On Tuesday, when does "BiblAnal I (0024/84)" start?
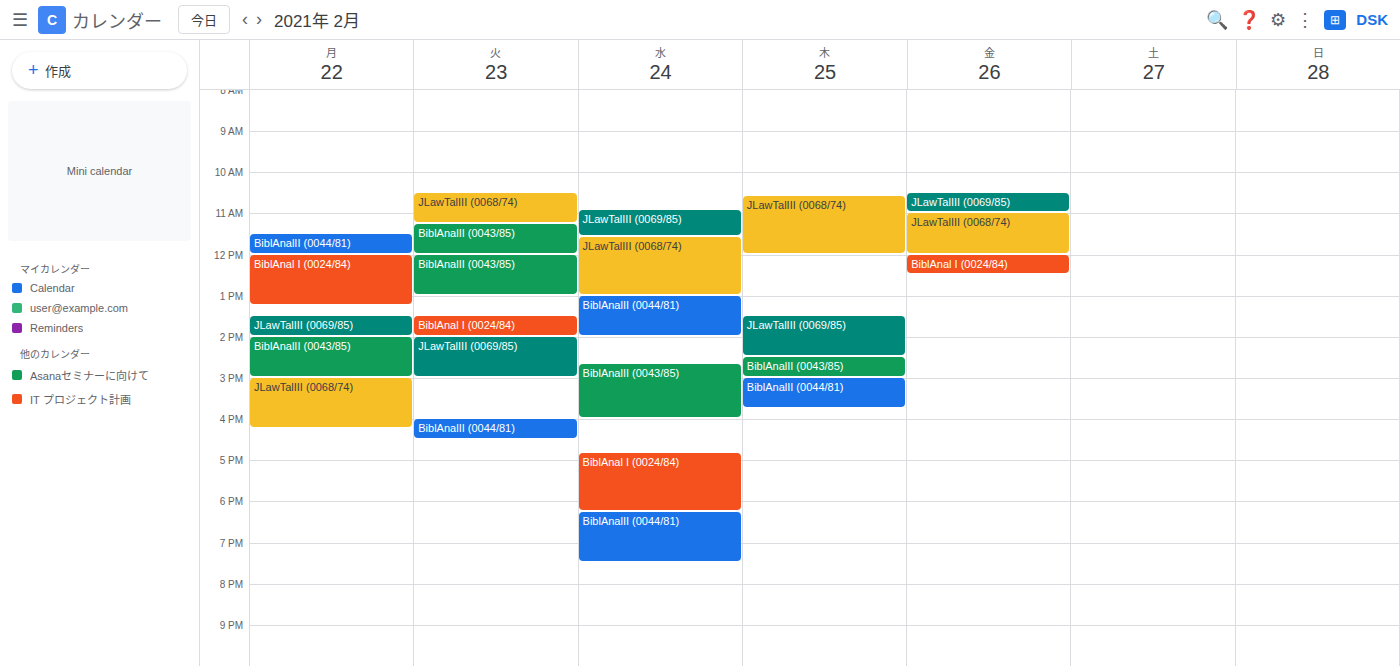
1:30 PM